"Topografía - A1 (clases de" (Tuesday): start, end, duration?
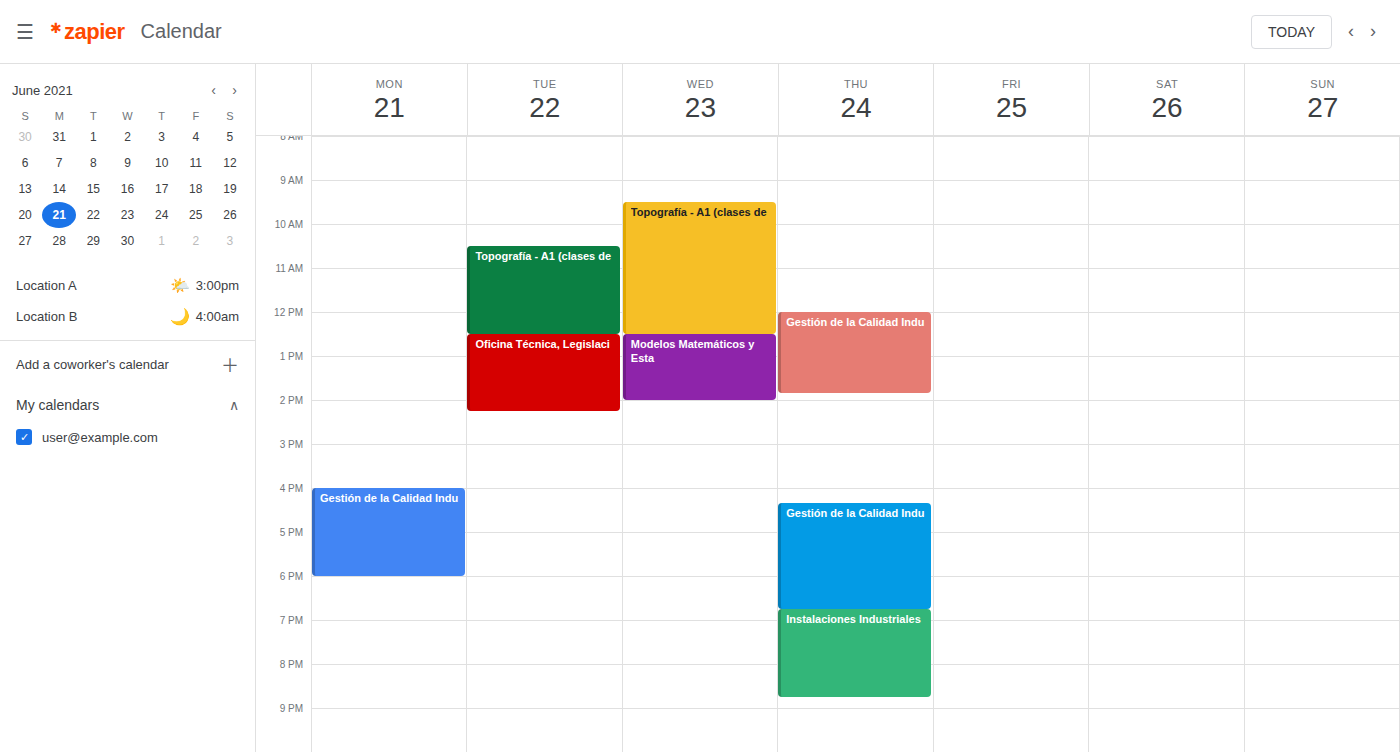
10:30 AM to 12:30 PM, 2 hours